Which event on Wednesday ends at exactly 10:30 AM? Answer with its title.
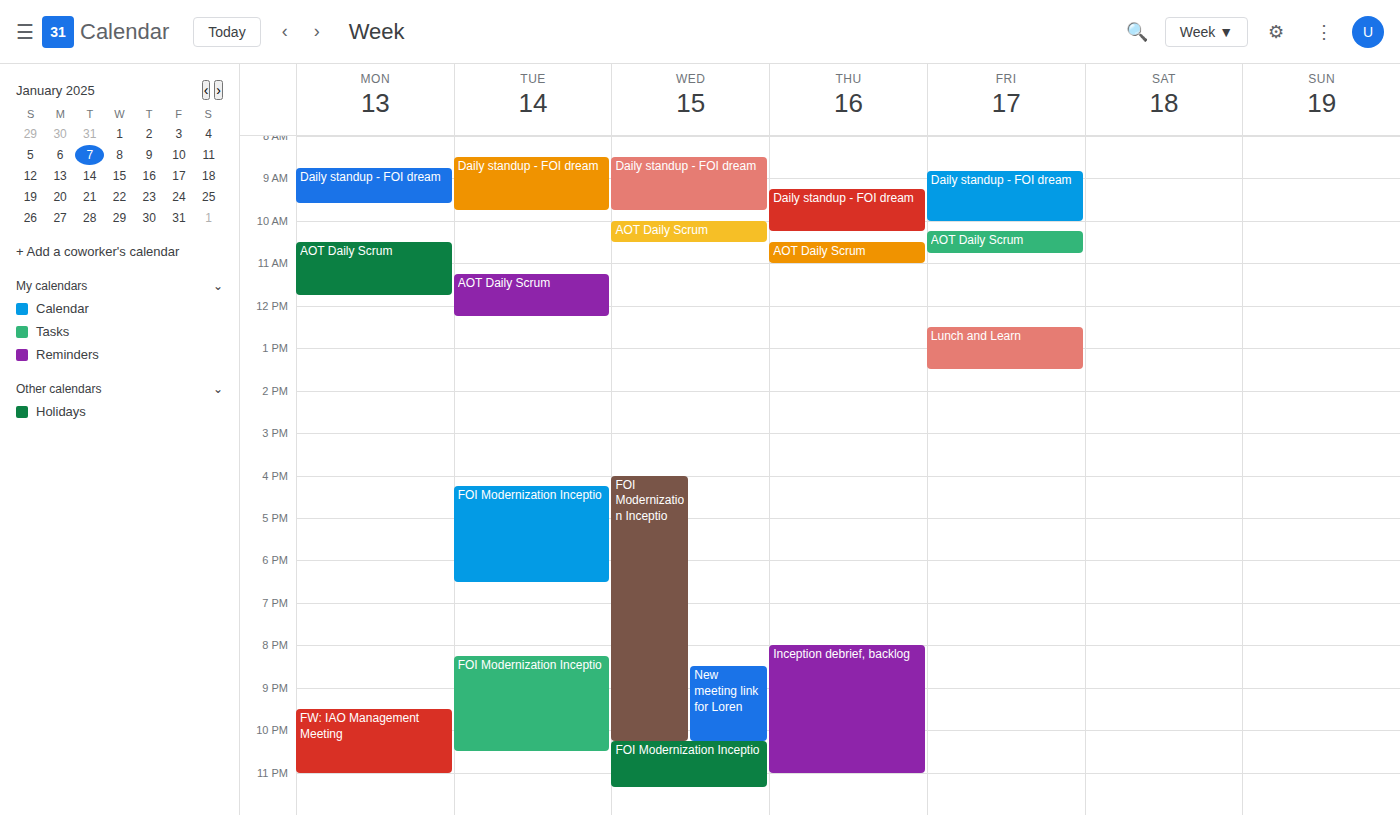
"AOT Daily Scrum"